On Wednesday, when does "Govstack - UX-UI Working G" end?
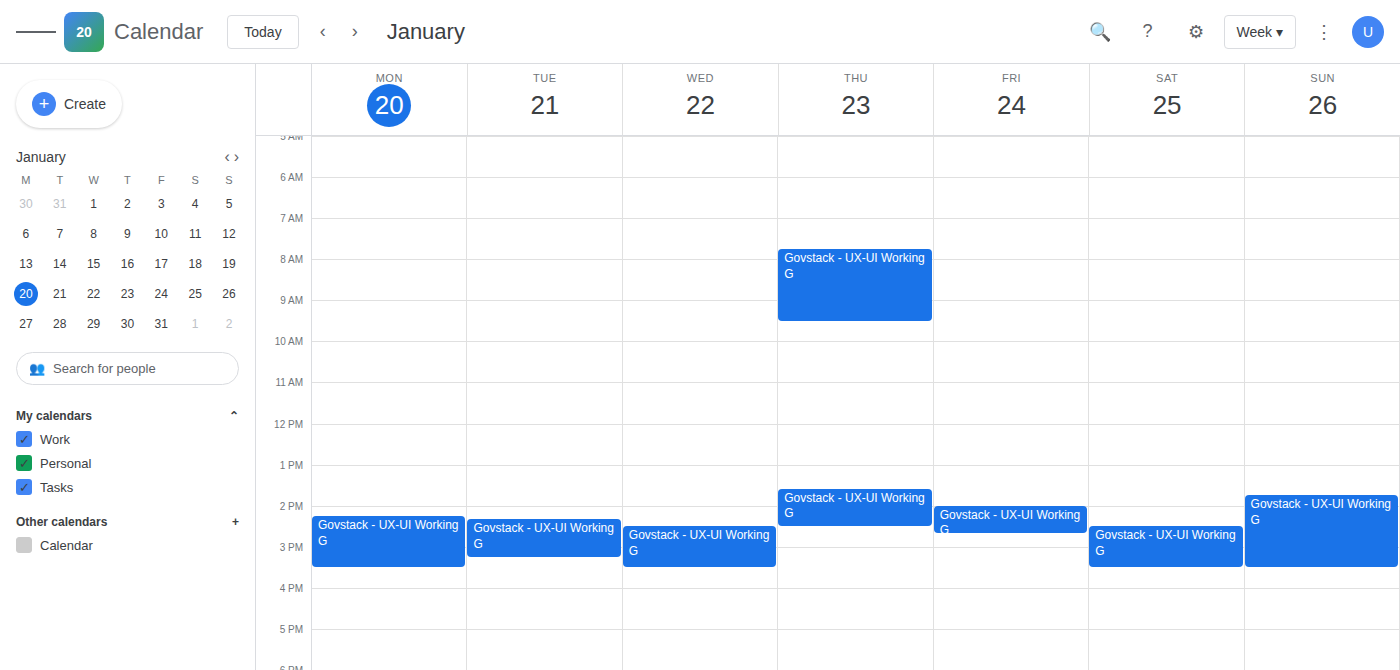
3:30 PM